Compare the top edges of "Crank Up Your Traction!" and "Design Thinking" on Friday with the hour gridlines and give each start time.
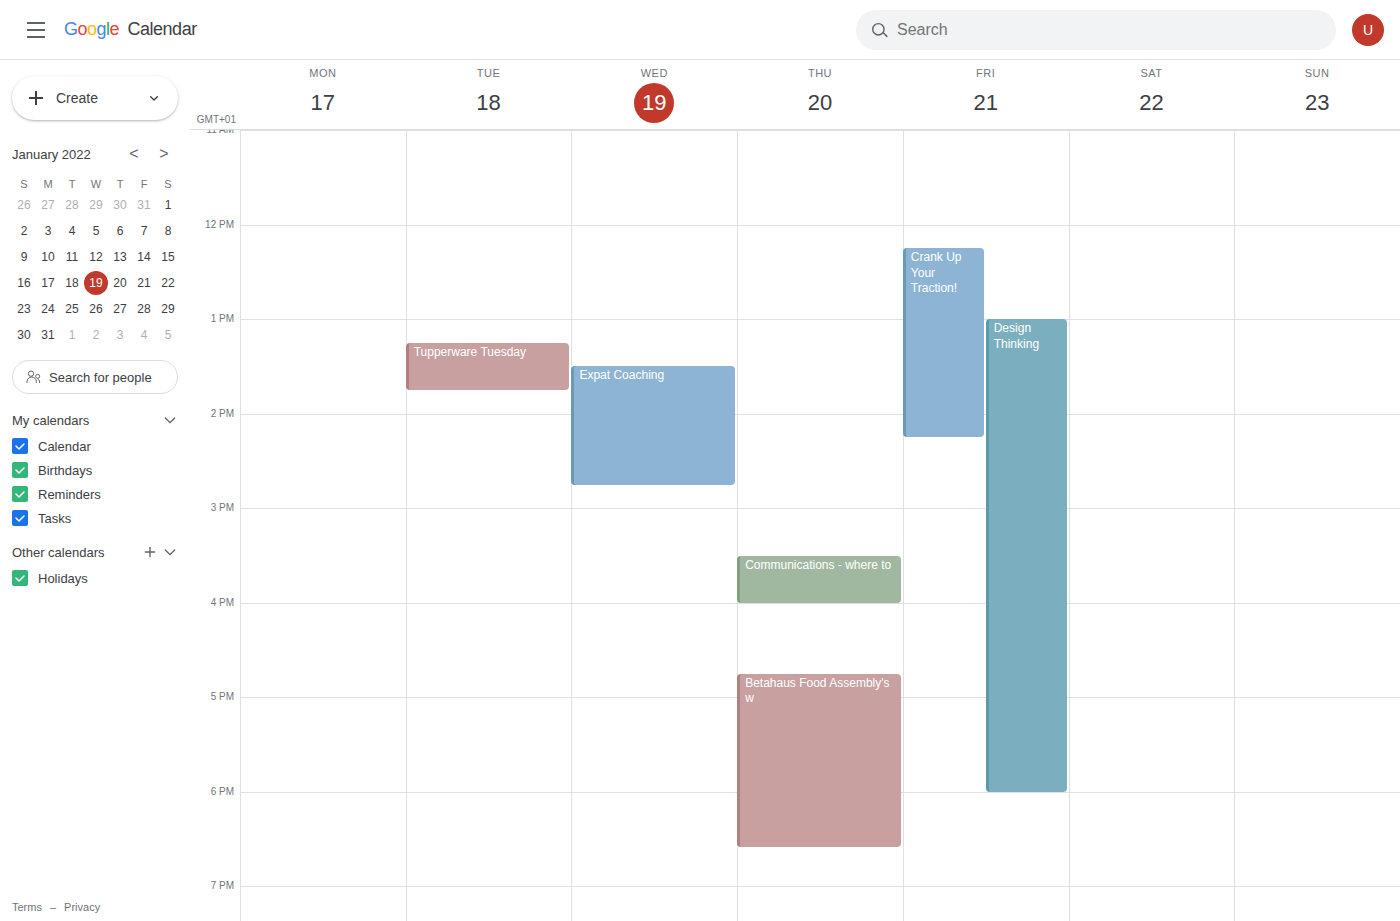
"Crank Up Your Traction!": 12:15 PM, neither: a quarter of the way from the 12 PM line to the 1 PM line. "Design Thinking": 1:00 PM, exactly on the 1 PM line.